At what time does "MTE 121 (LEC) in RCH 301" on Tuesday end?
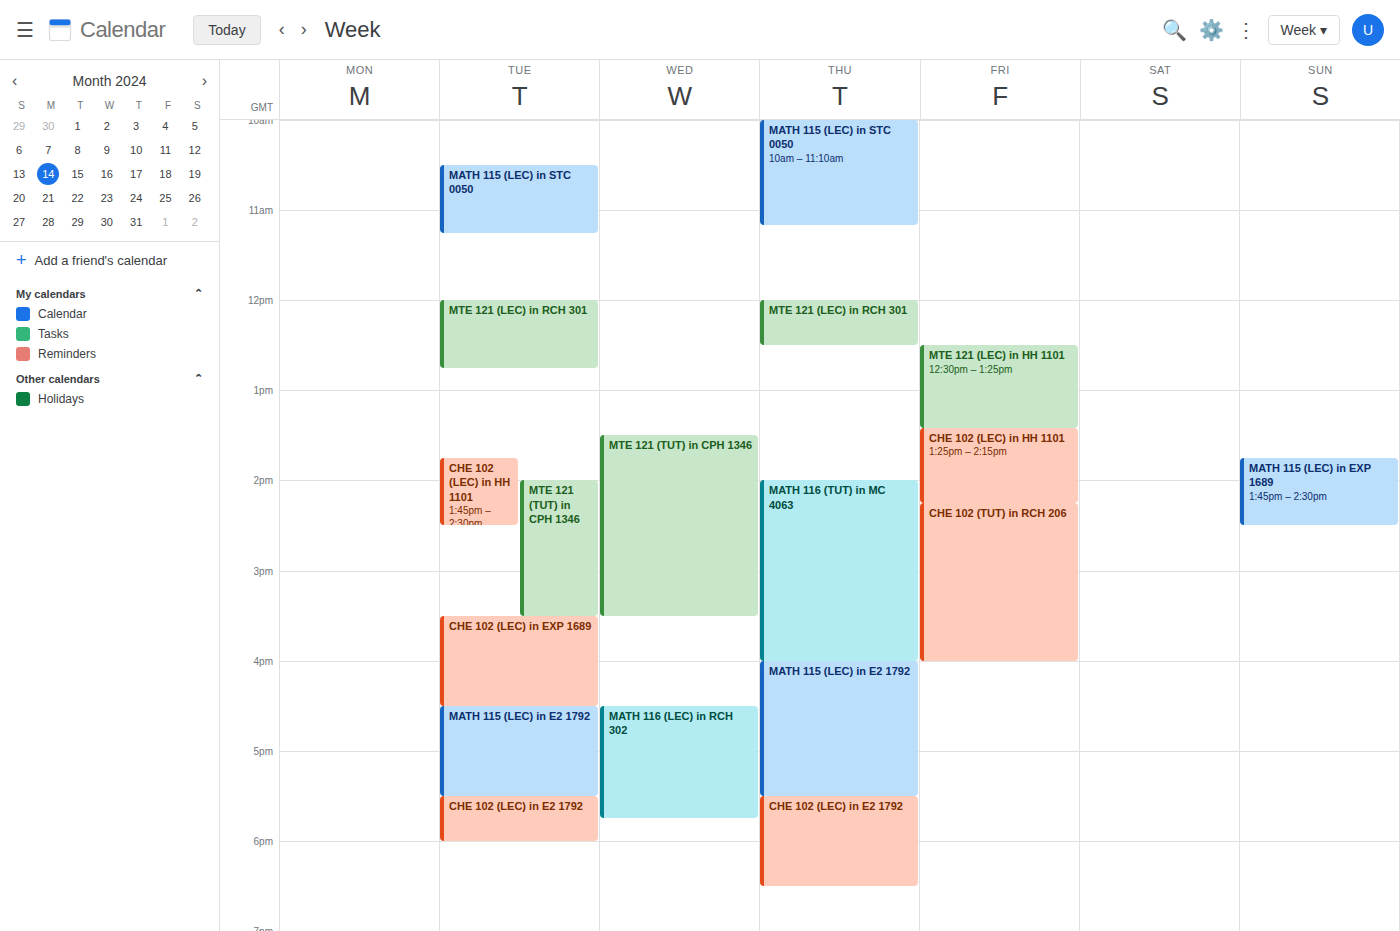
12:45 PM